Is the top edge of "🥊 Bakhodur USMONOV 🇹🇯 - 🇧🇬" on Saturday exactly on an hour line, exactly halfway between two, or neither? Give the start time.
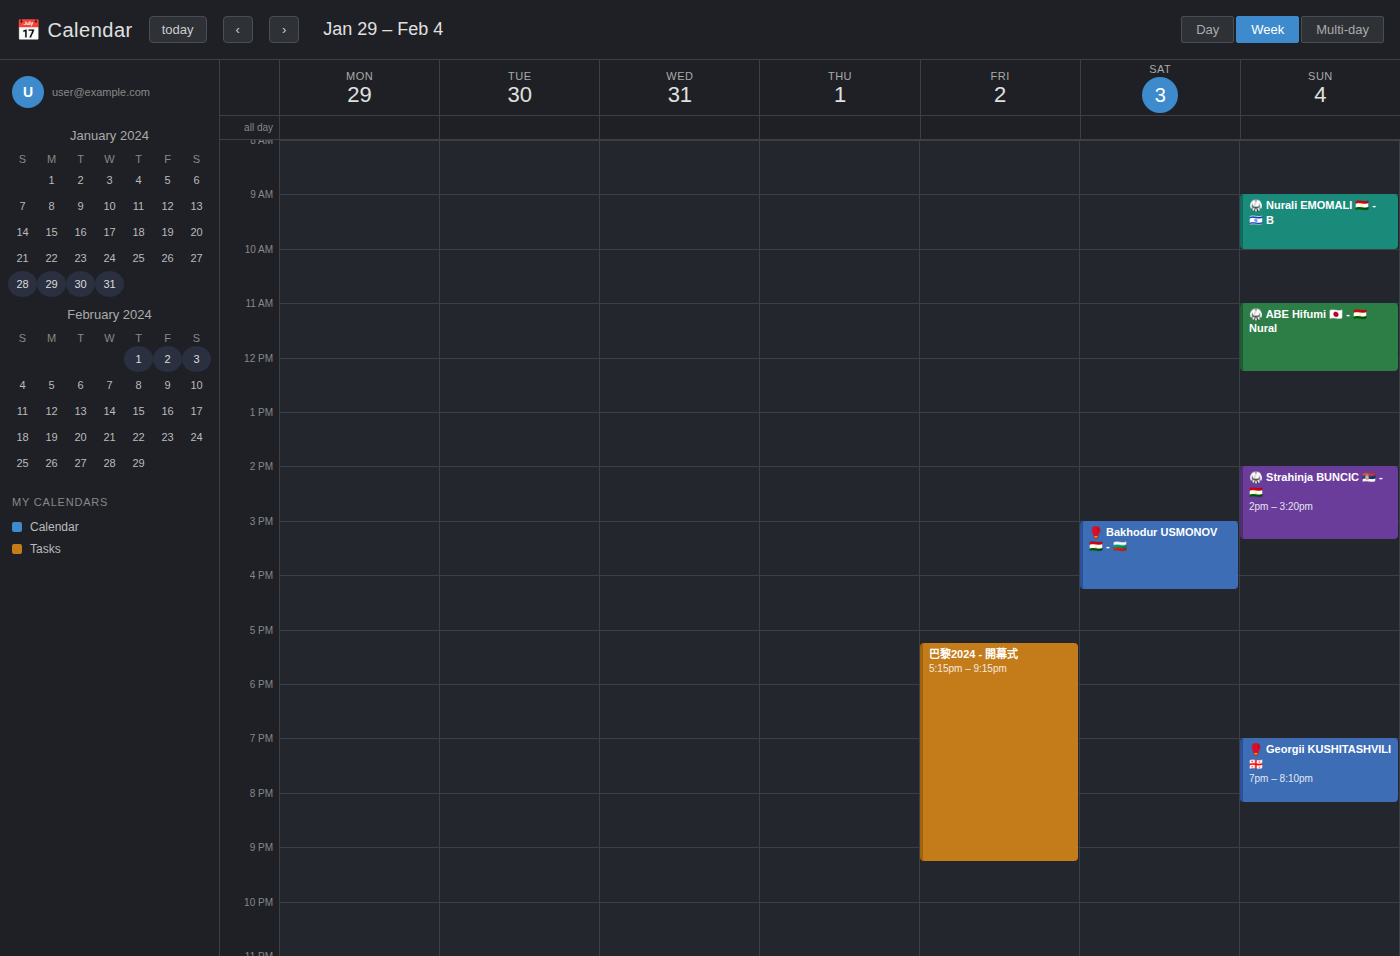
3:00 PM -- exactly on the 3 PM line.